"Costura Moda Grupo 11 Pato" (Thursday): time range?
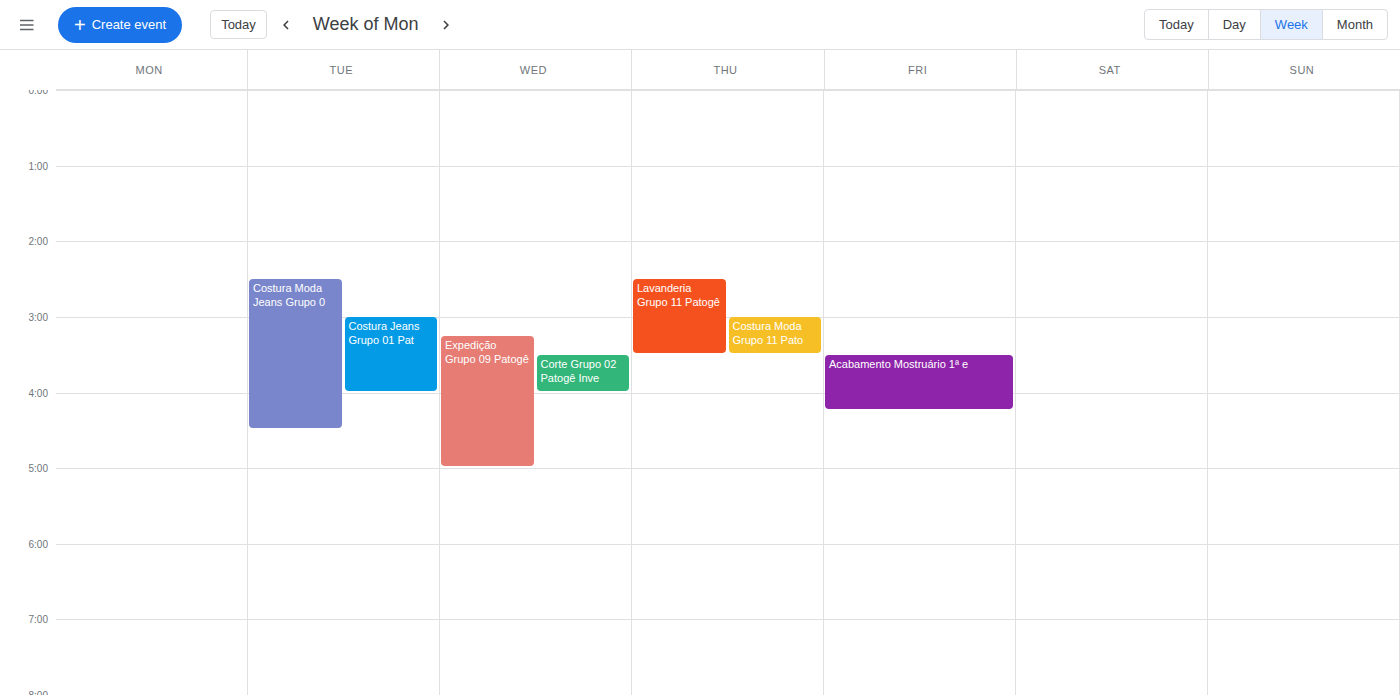
3:00 AM to 3:30 AM